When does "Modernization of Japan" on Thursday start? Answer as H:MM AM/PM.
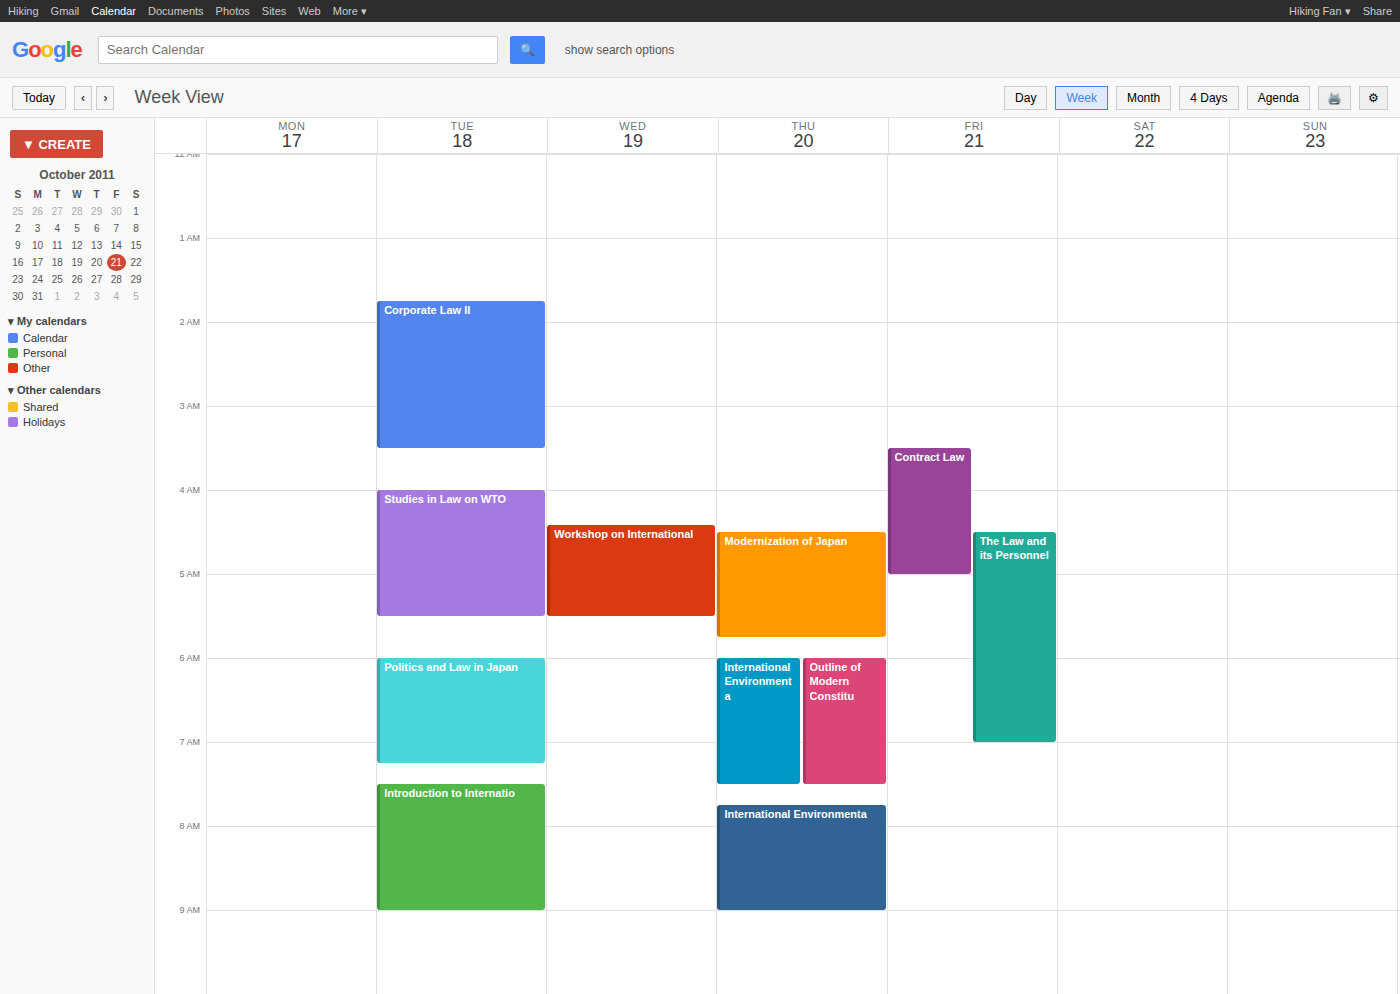
4:30 AM